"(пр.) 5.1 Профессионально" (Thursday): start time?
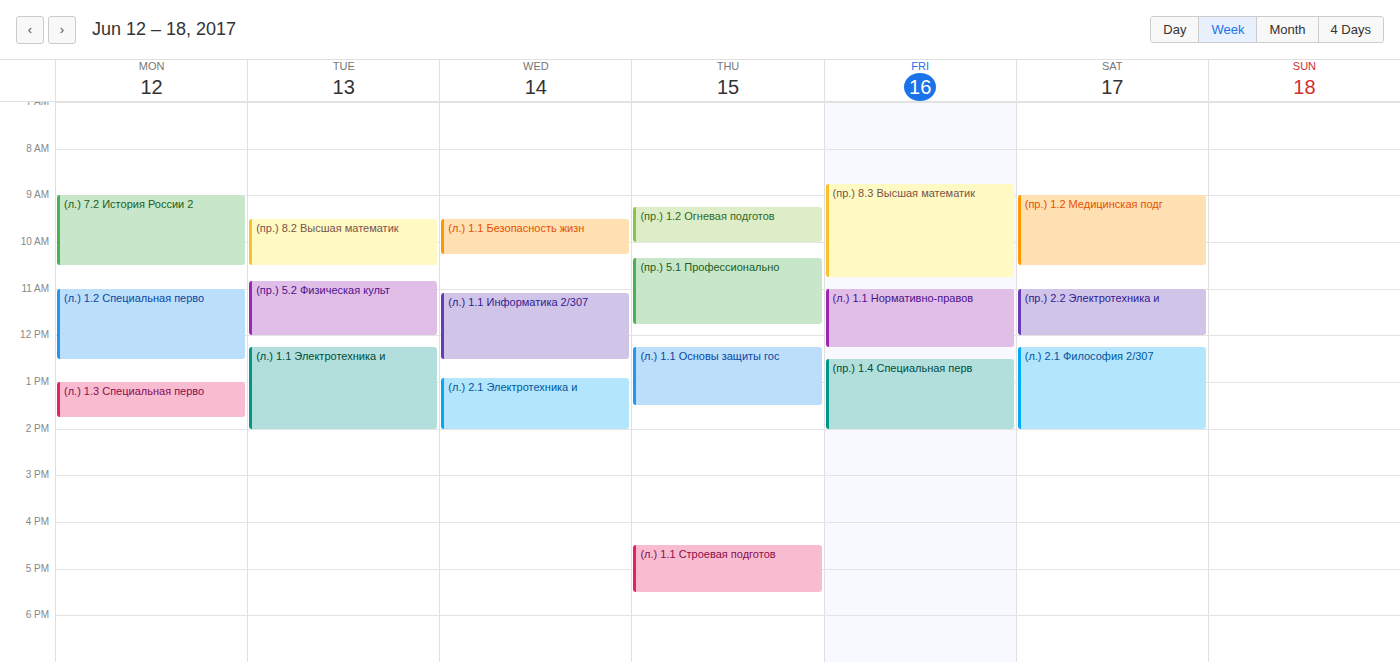
10:20 AM